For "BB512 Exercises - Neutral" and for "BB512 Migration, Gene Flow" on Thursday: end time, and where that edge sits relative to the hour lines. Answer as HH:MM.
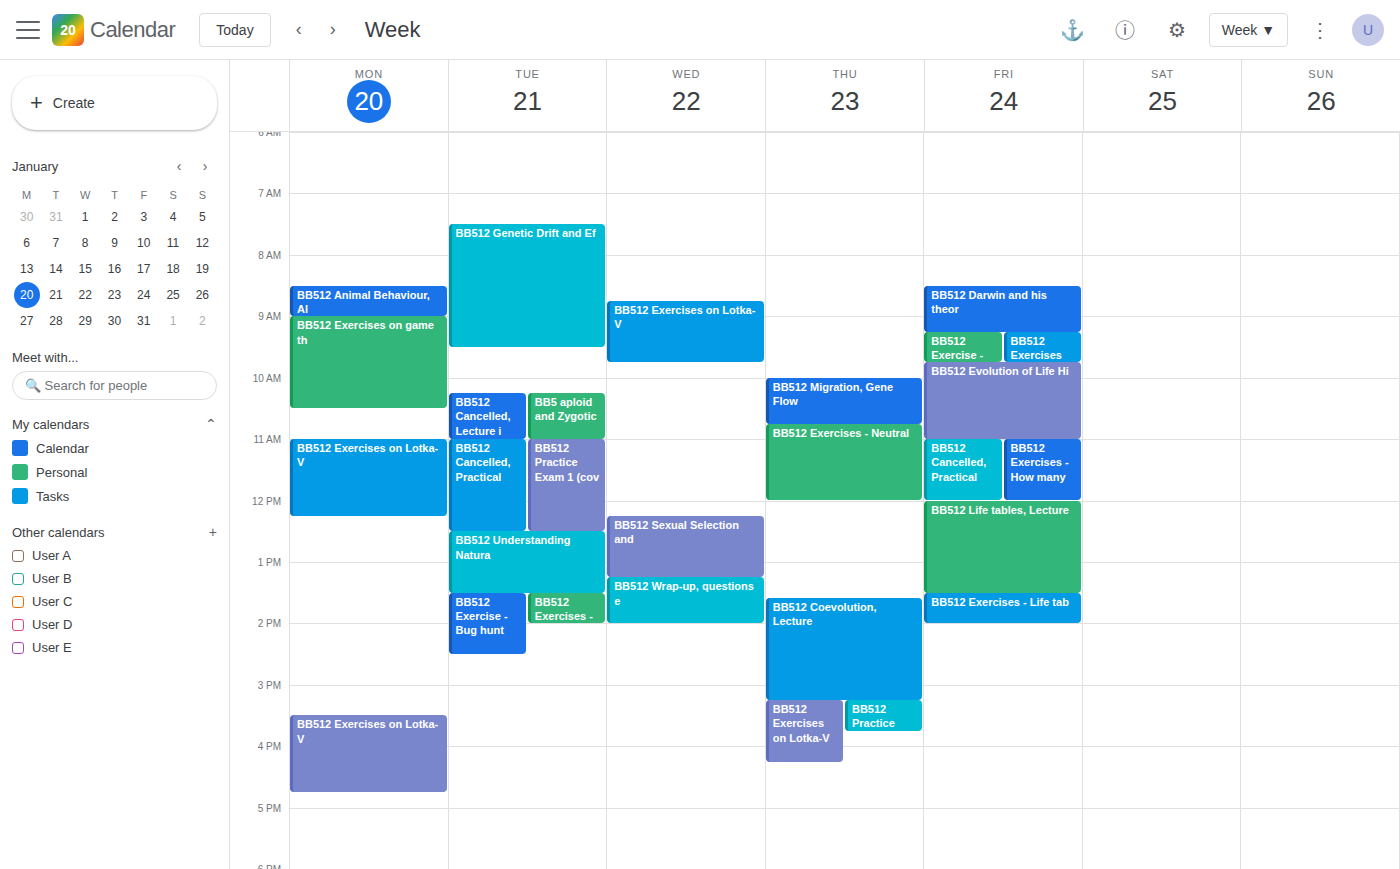
"BB512 Exercises - Neutral": 12:00, exactly on the 12:00 line. "BB512 Migration, Gene Flow": 10:45, neither: three quarters of the way from the 10:00 line to the 11:00 line.